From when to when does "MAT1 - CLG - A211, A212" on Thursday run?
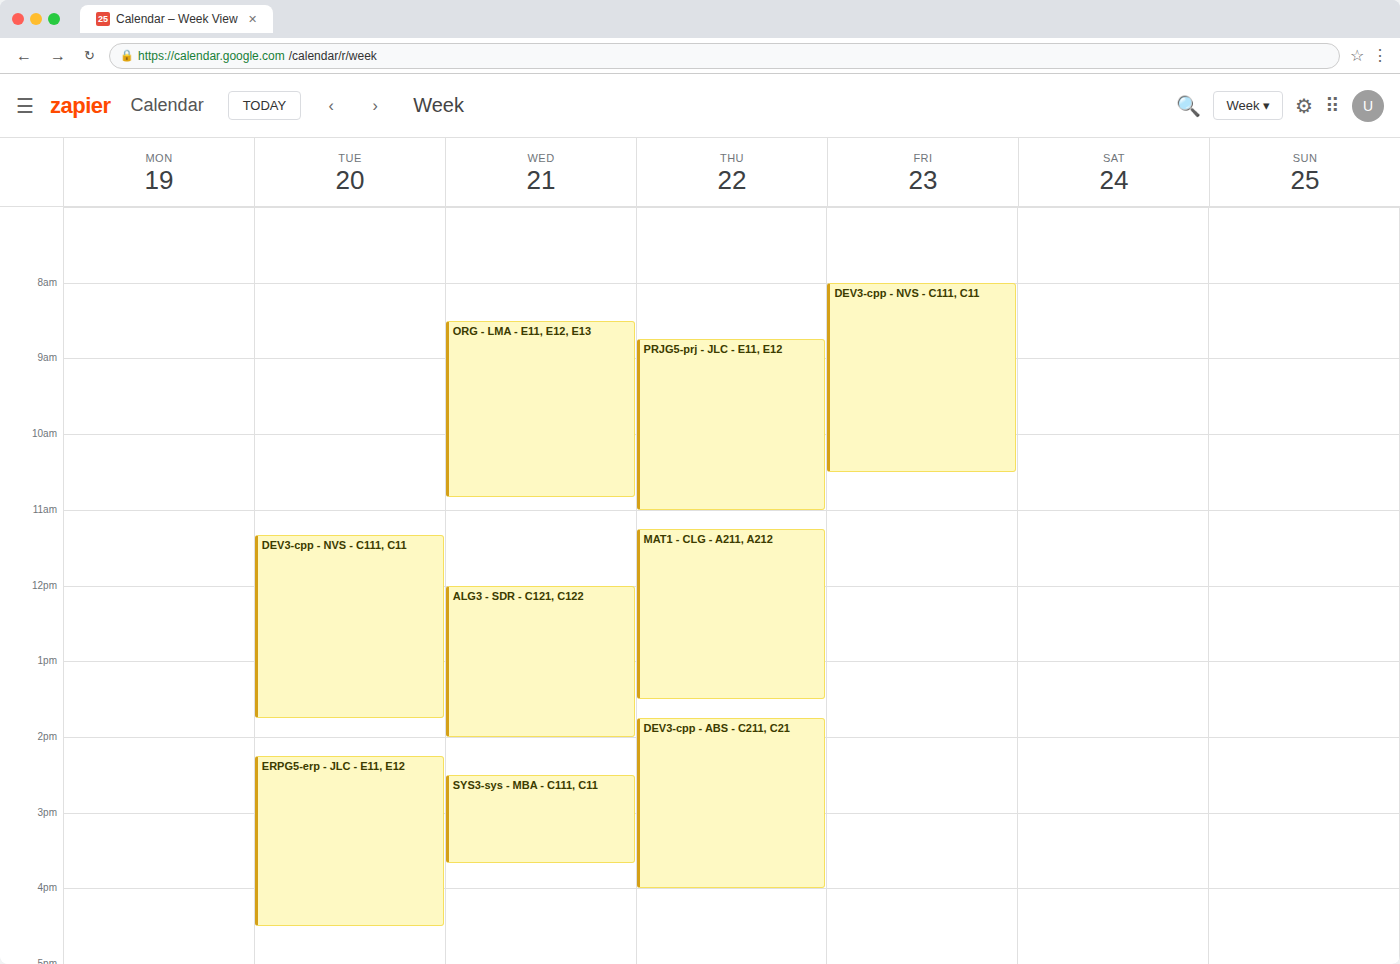
11:15 AM to 1:30 PM